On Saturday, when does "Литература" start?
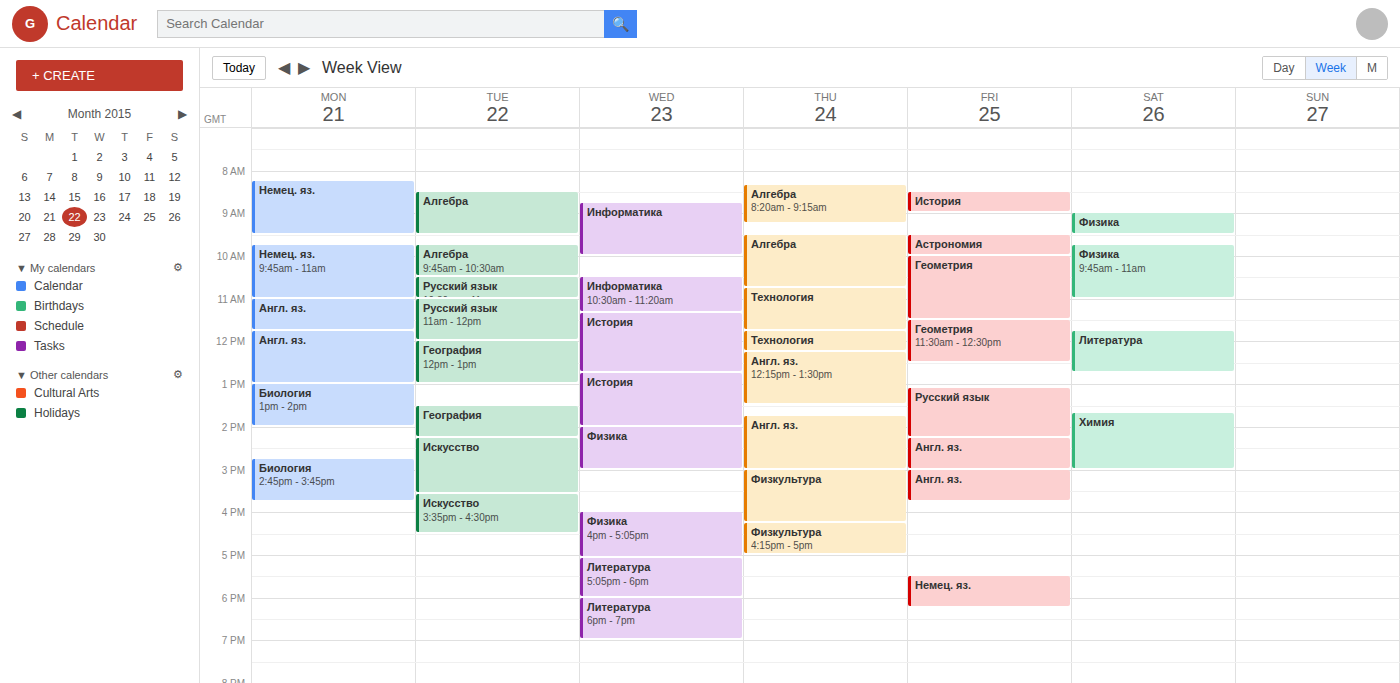
11:45